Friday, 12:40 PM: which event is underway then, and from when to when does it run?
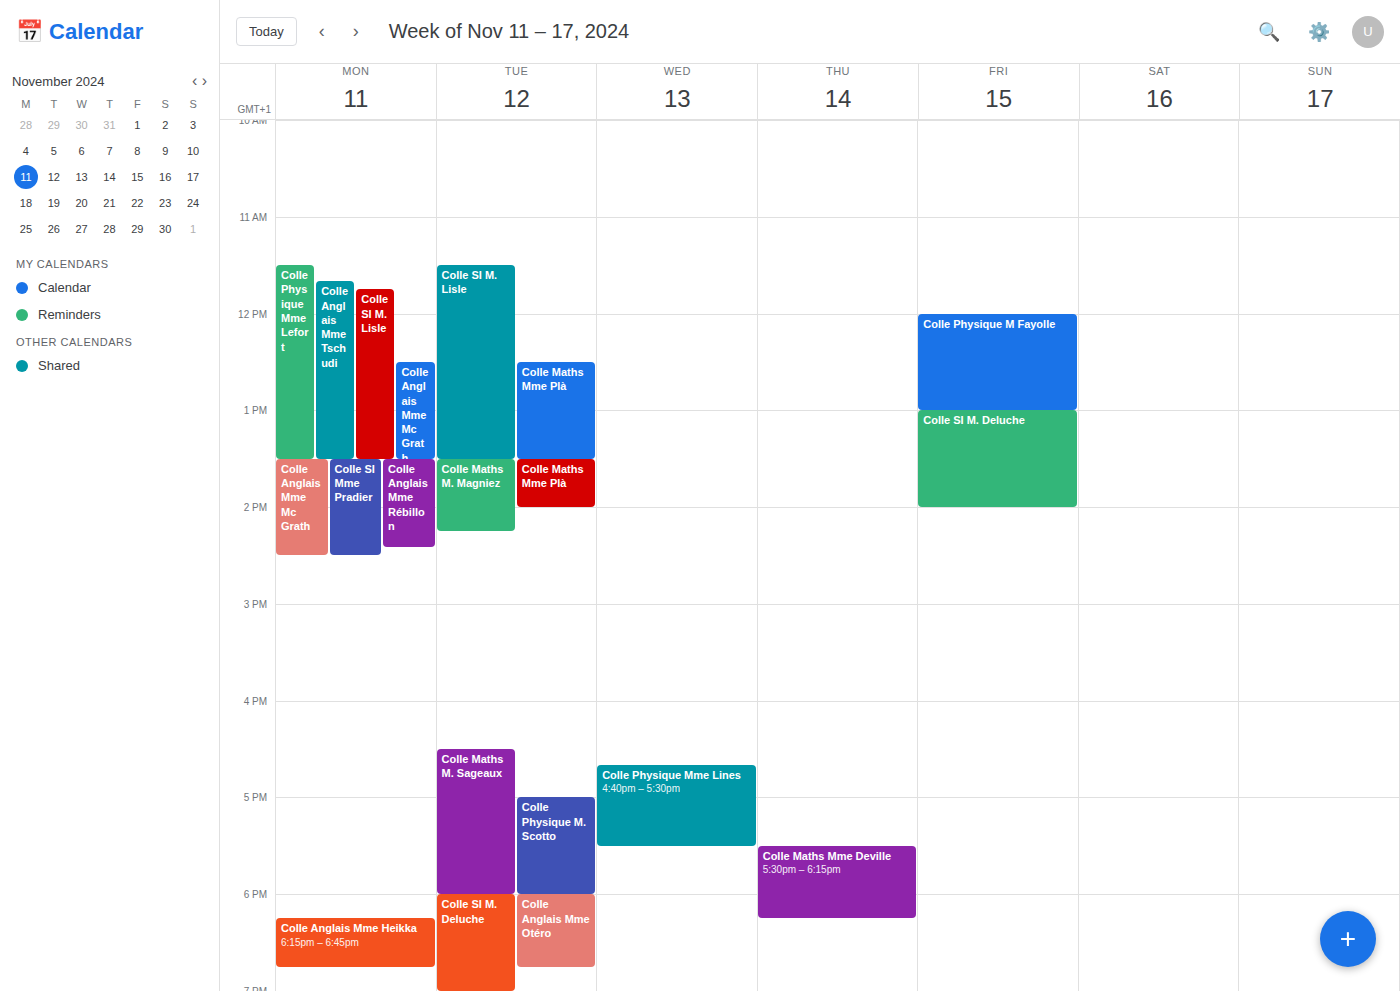
"Colle Physique M Fayolle", 12:00 PM to 1:00 PM